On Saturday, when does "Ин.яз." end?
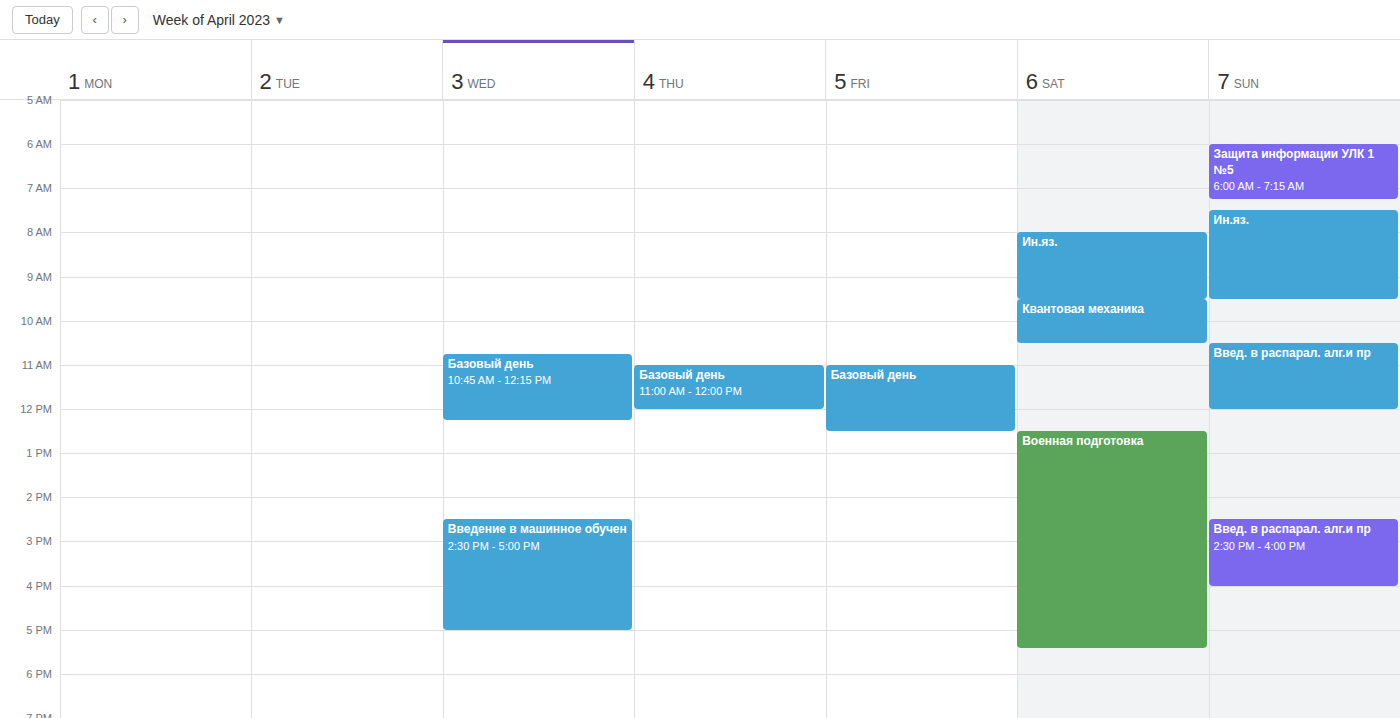
9:30 AM